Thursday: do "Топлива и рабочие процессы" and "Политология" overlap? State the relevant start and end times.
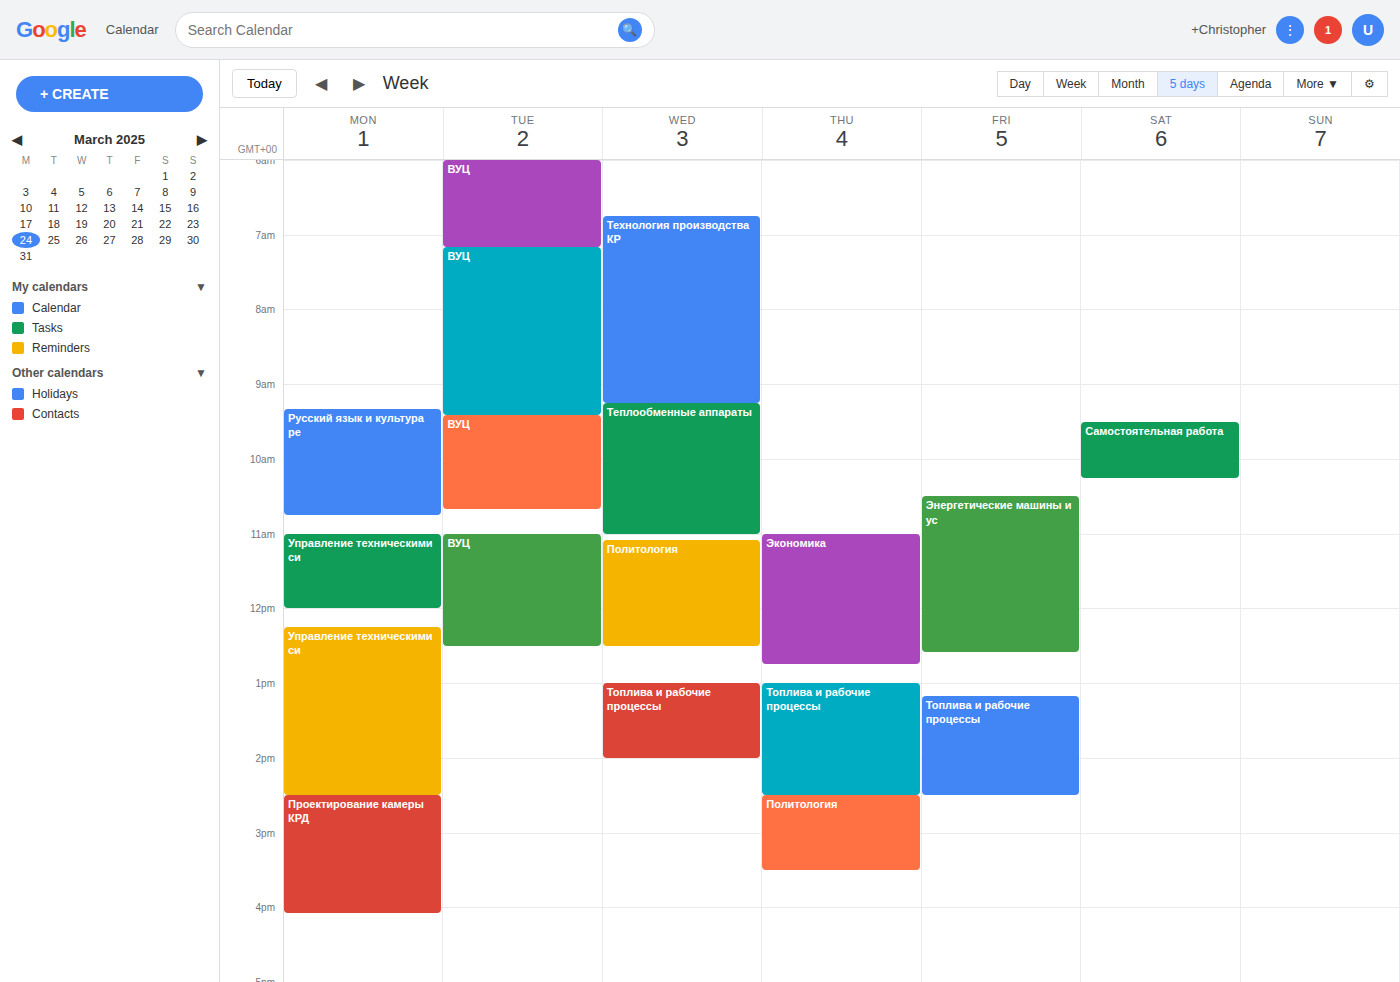
"Топлива и рабочие процессы" ends at 2:30 PM, exactly when "Политология" starts -- they touch but do not overlap.